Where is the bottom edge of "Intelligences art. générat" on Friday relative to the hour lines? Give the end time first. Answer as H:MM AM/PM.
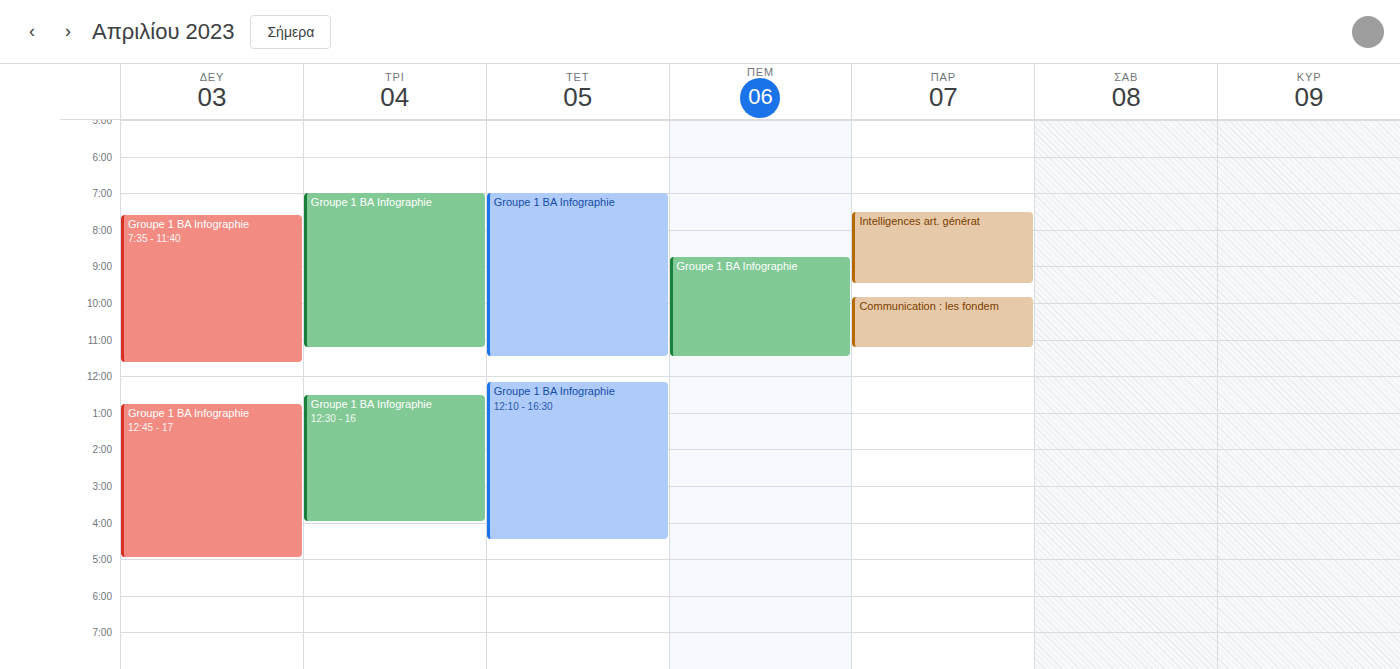
9:30 AM -- halfway between the 9 AM and 10 AM lines.